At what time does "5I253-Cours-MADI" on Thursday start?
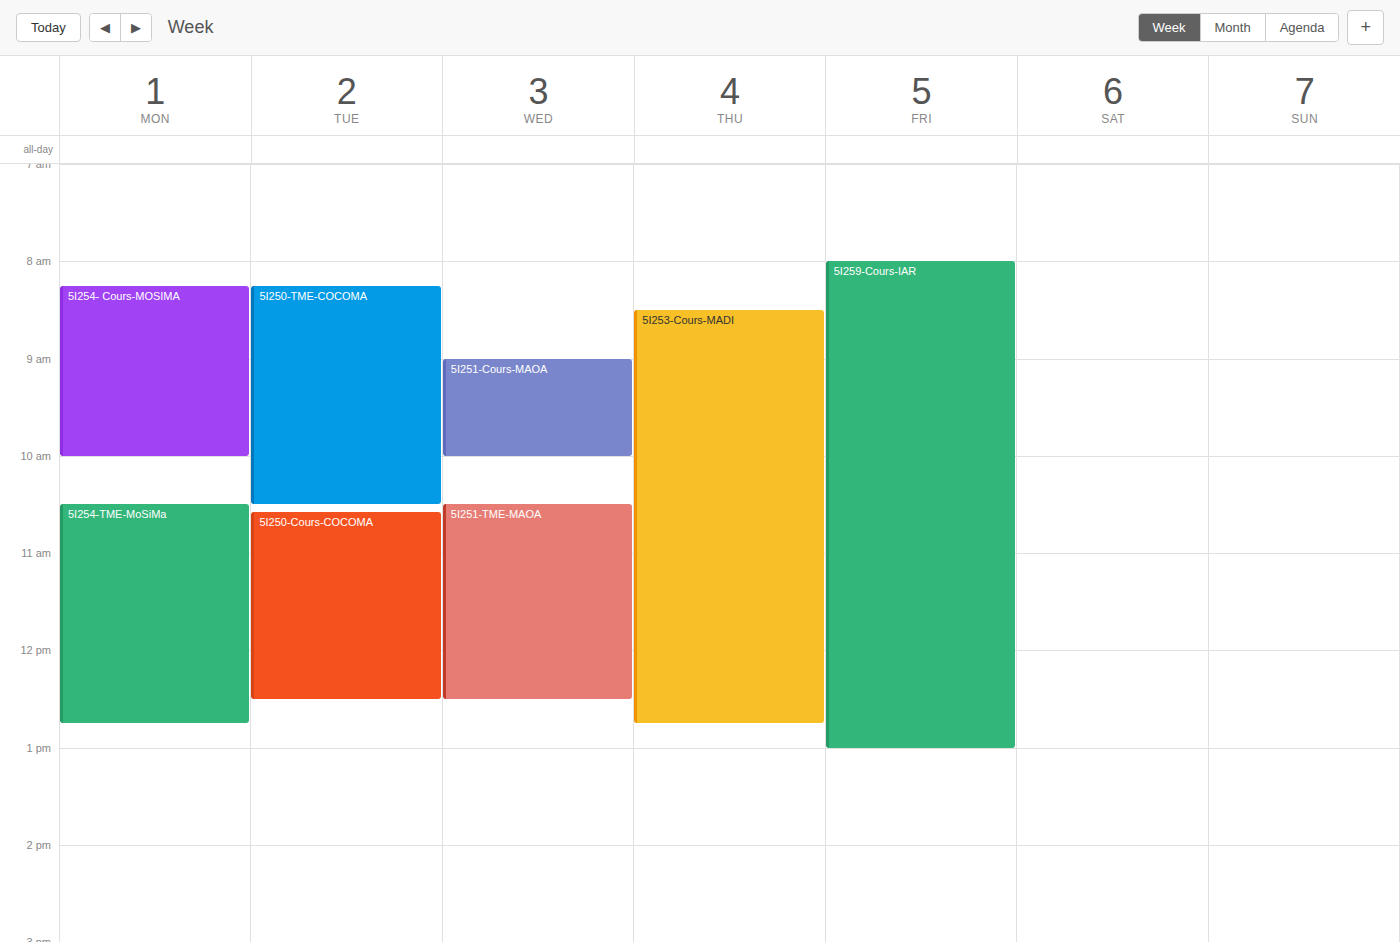
8:30 AM